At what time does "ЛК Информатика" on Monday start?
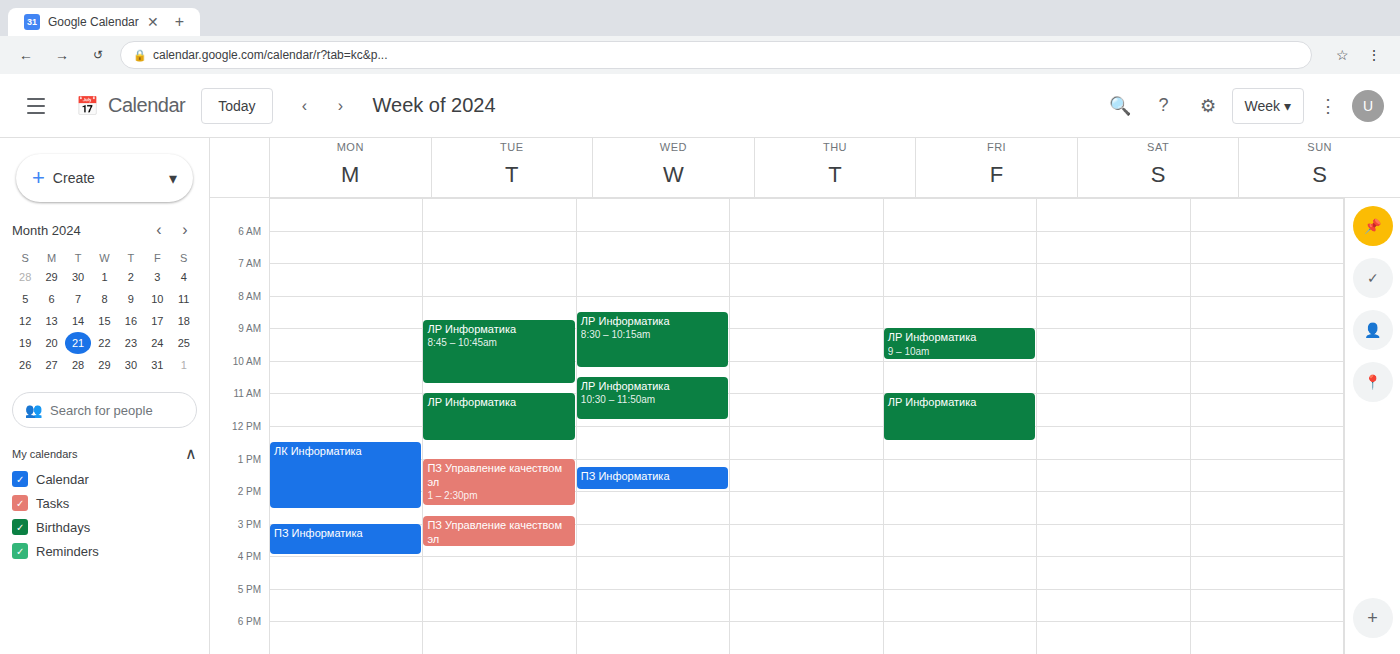
12:30 PM